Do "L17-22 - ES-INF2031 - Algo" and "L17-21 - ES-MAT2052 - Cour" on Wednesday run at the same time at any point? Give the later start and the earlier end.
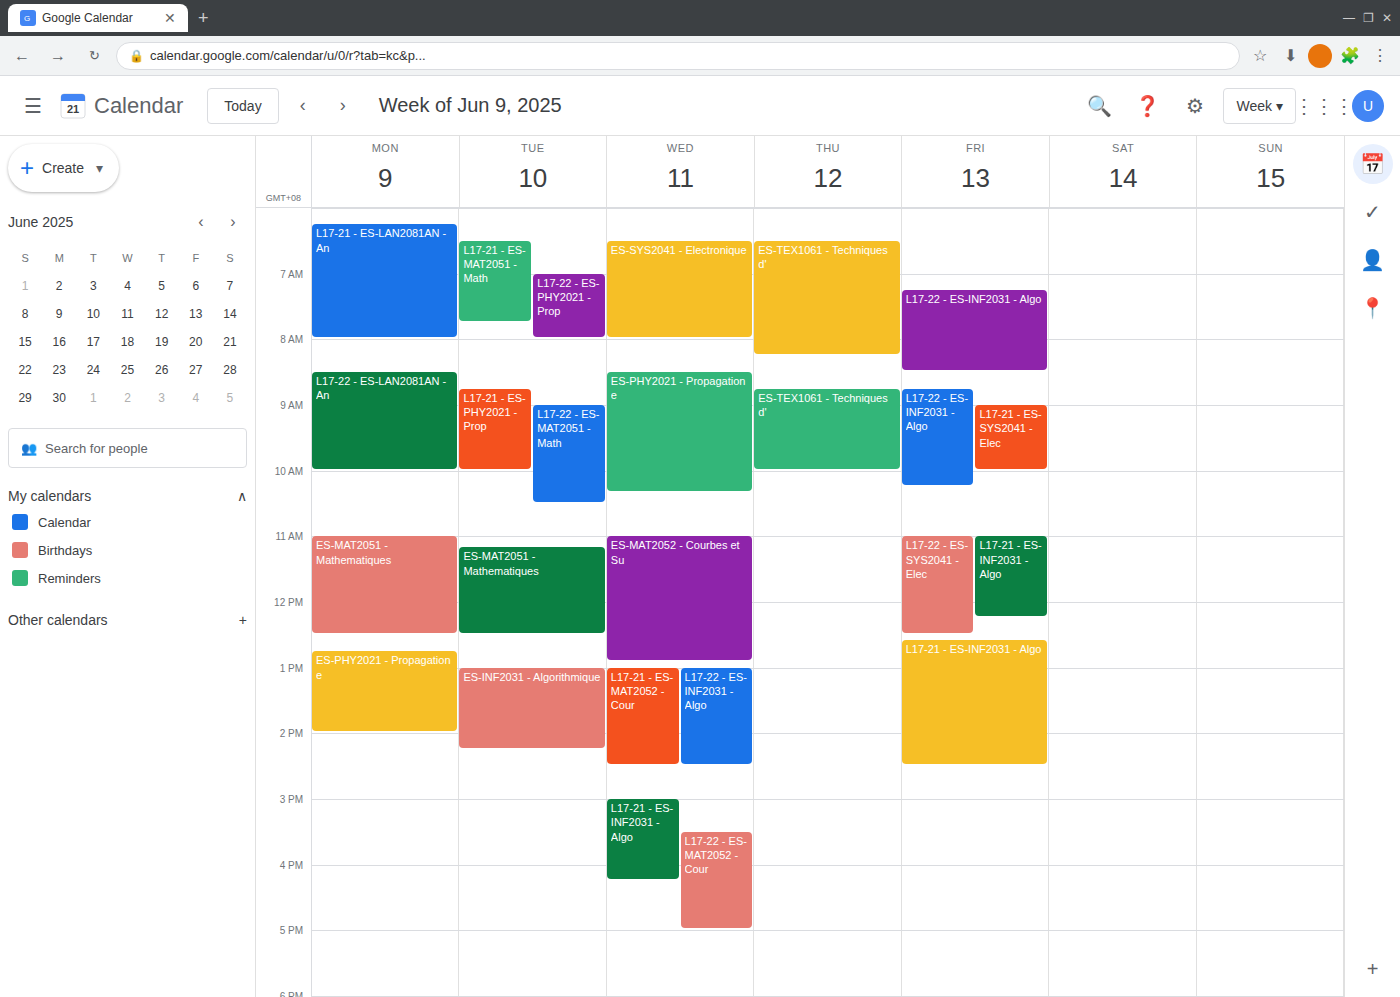
"L17-21 - ES-MAT2052 - Cour" runs 1:00 PM to 2:30 PM, inside "L17-22 - ES-INF2031 - Algo" -- they overlap.